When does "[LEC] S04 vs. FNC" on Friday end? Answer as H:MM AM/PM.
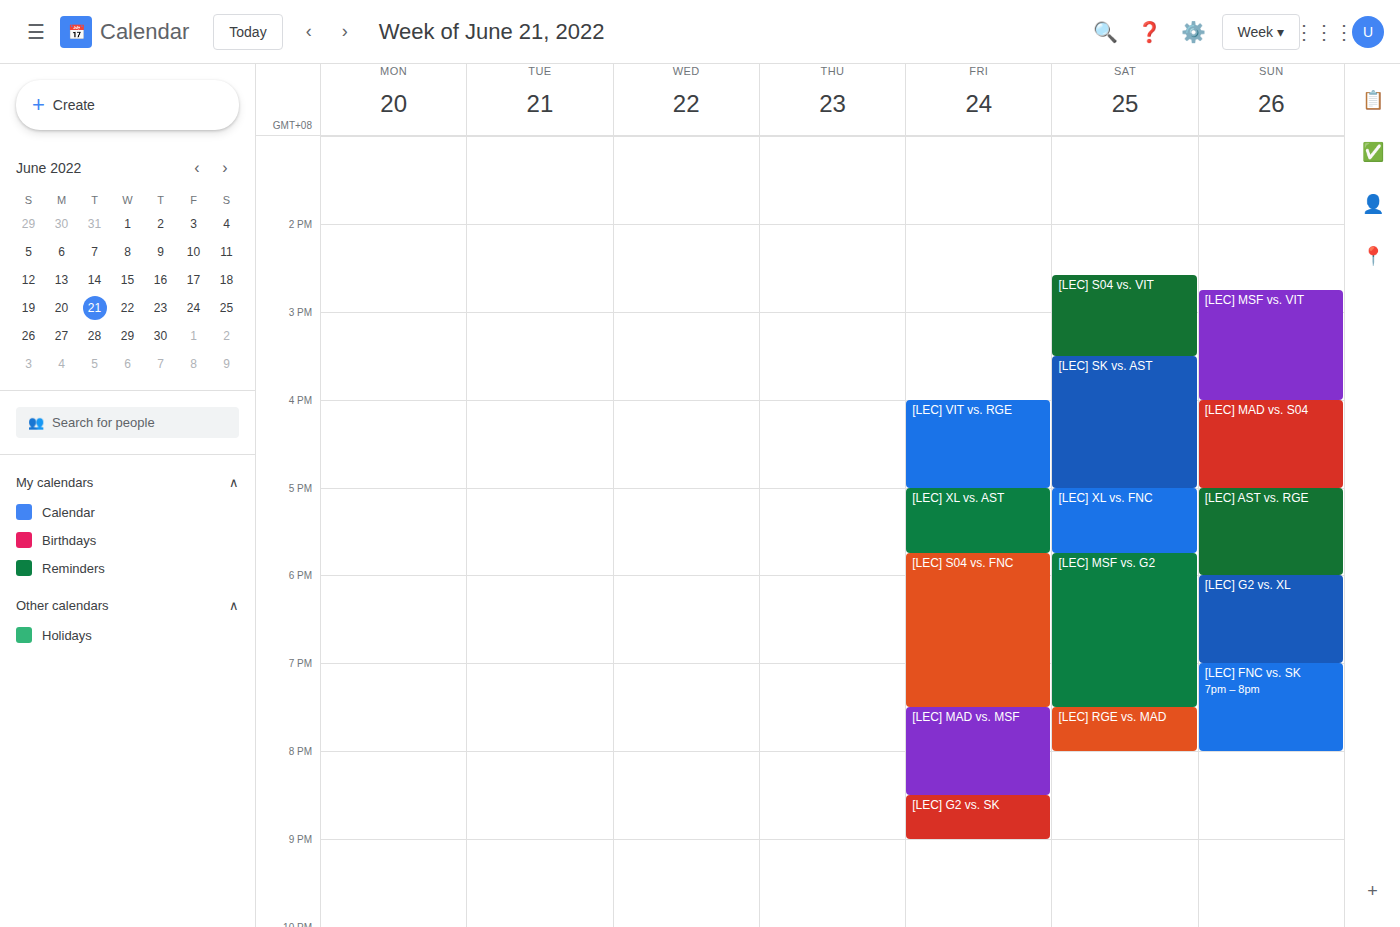
7:30 PM